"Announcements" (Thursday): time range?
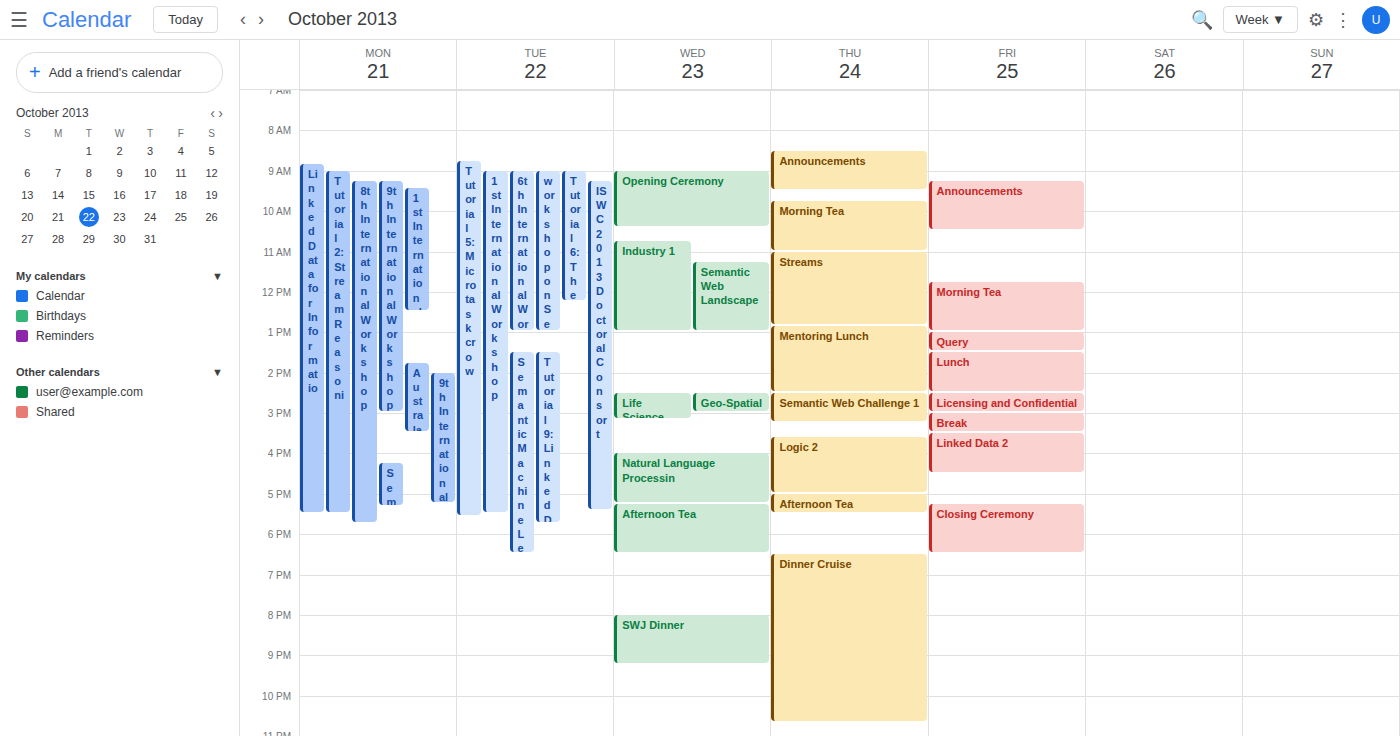
8:30 AM to 9:30 AM